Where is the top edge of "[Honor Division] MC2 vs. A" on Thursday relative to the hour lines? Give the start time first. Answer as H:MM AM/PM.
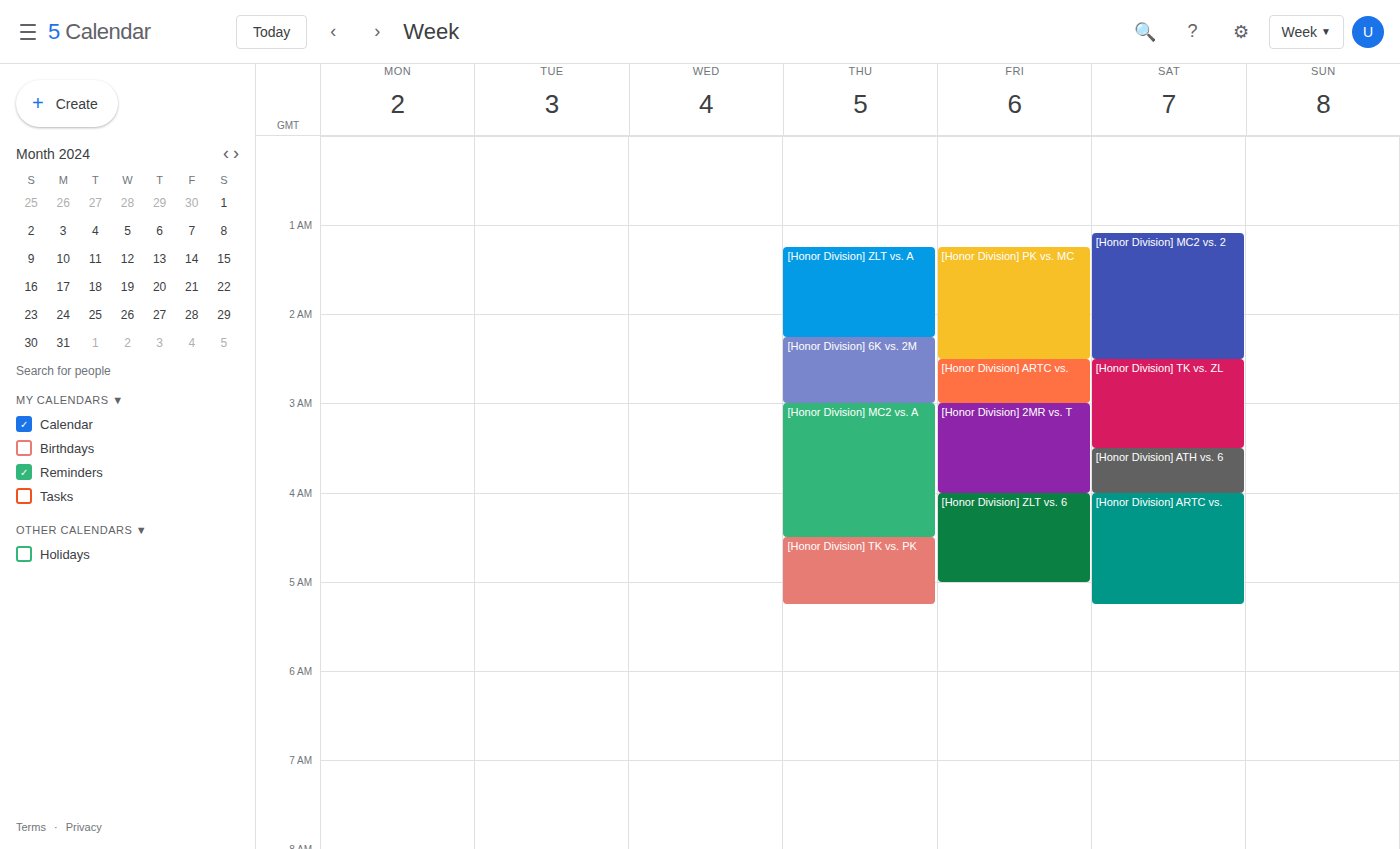
3:00 AM -- exactly on the 3 AM line.